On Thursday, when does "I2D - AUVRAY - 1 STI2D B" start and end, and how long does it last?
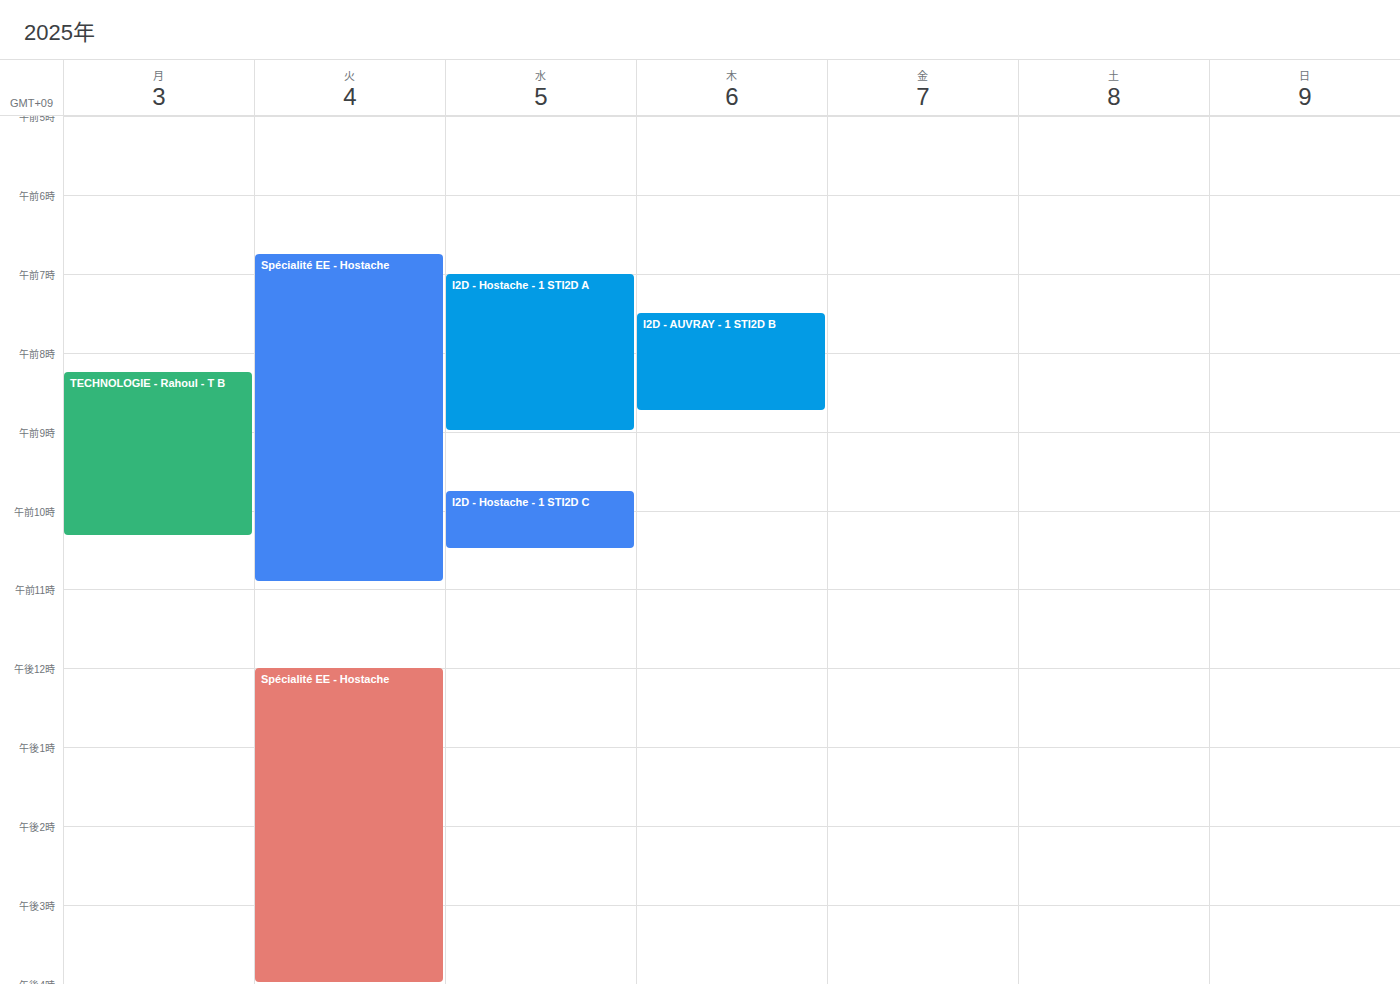
07:30 to 08:45, 1 hour 15 minutes